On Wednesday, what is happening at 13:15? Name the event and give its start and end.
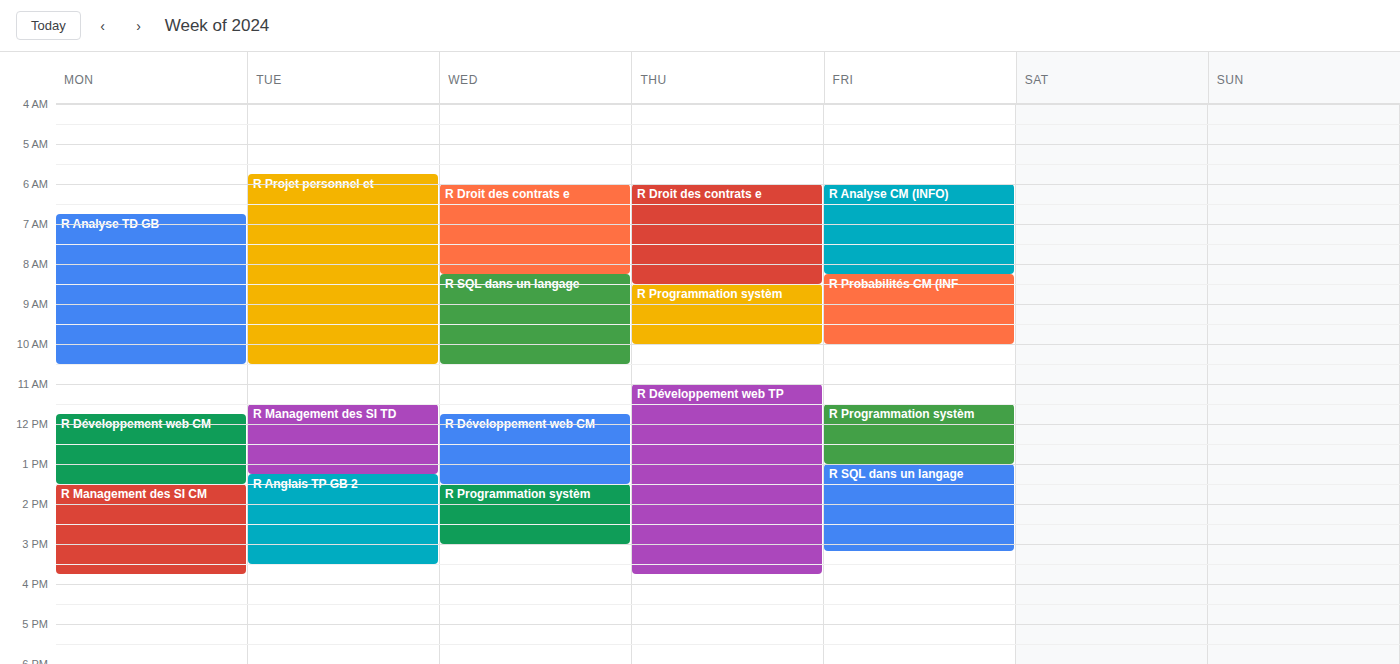
"R Développement web CM", 11:45 to 13:30